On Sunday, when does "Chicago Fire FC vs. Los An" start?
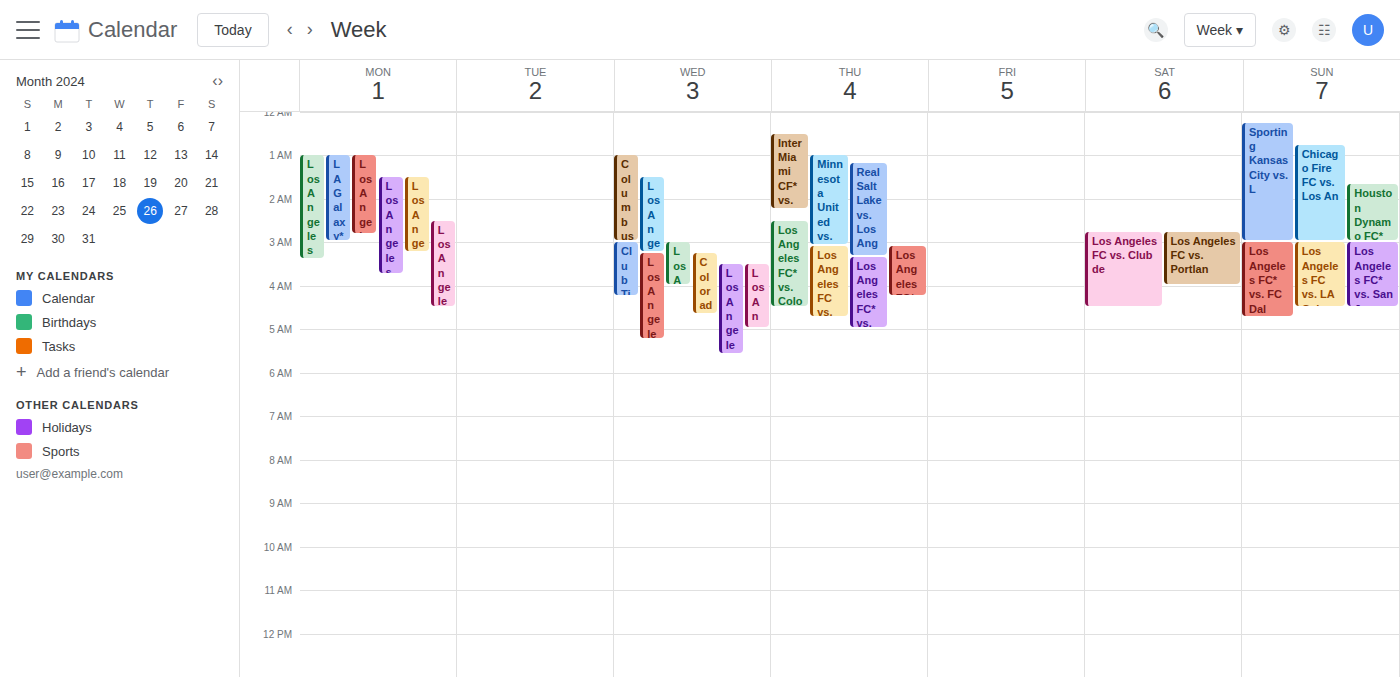
12:45 AM